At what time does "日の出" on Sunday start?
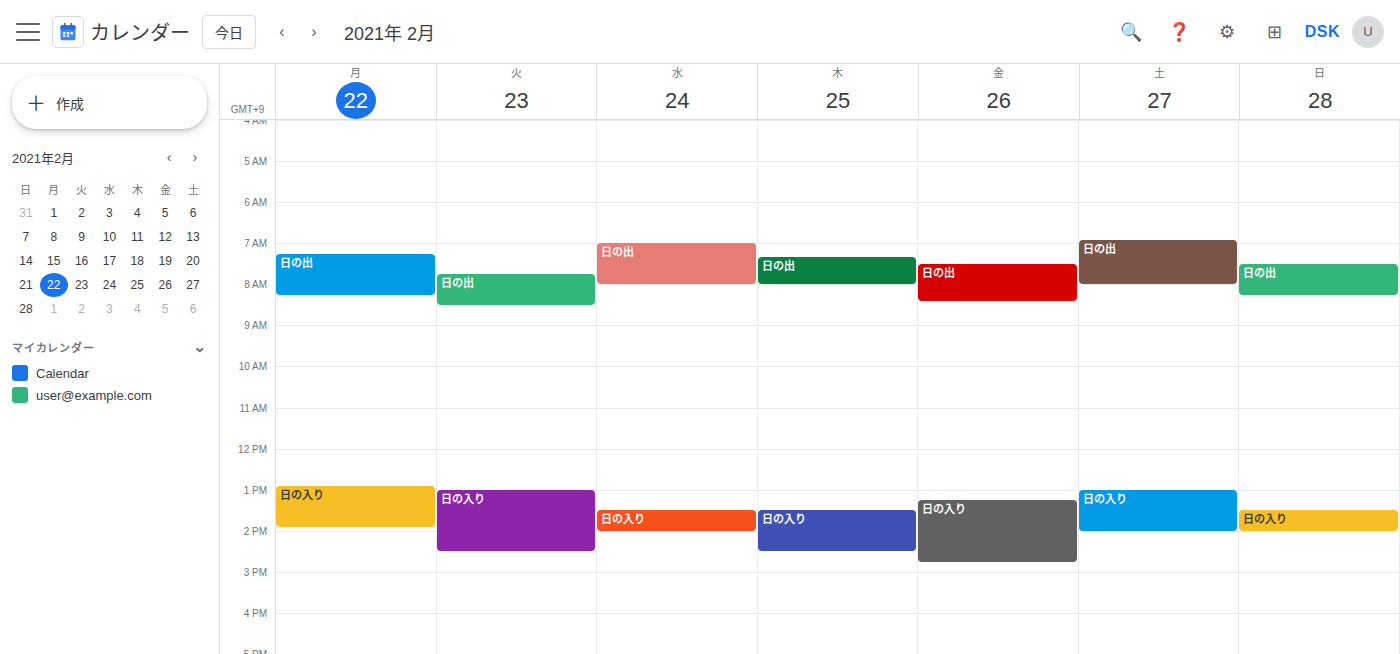
07:30